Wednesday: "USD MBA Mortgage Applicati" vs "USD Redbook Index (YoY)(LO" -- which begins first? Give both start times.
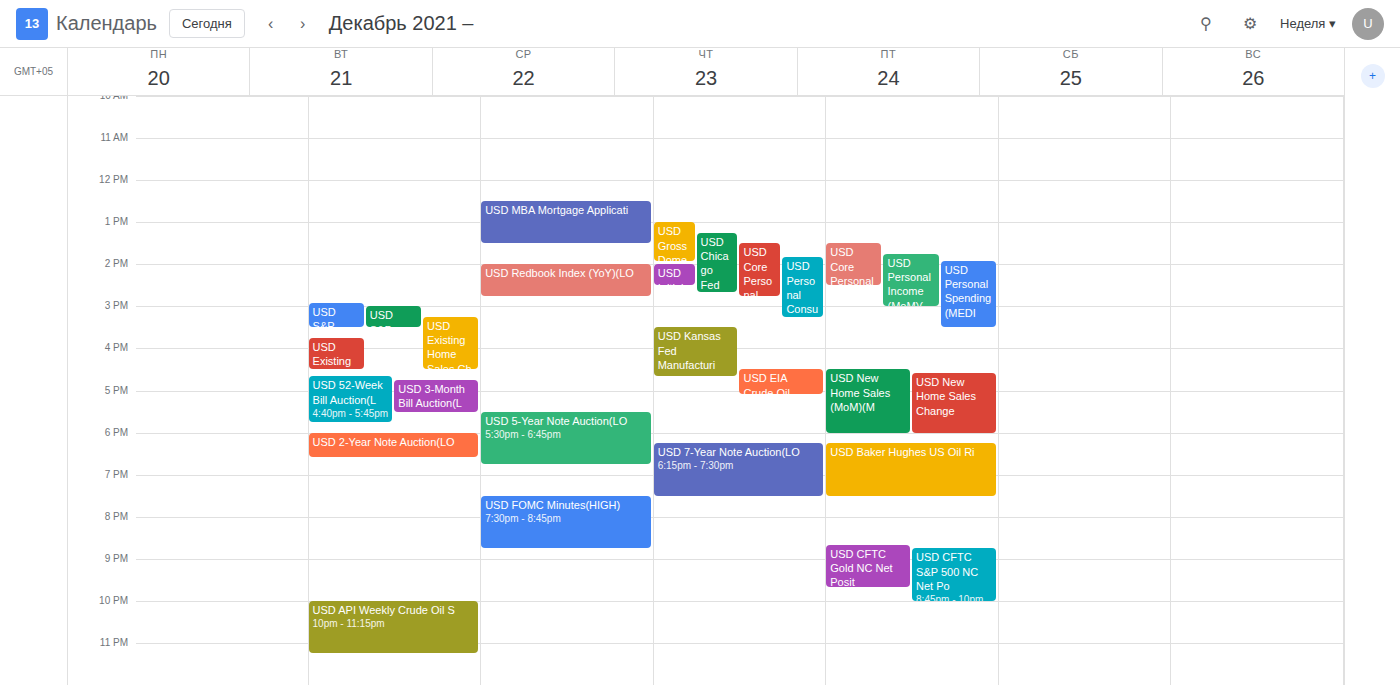
"USD MBA Mortgage Applicati" 12:30 PM; "USD Redbook Index (YoY)(LO" 2:00 PM.